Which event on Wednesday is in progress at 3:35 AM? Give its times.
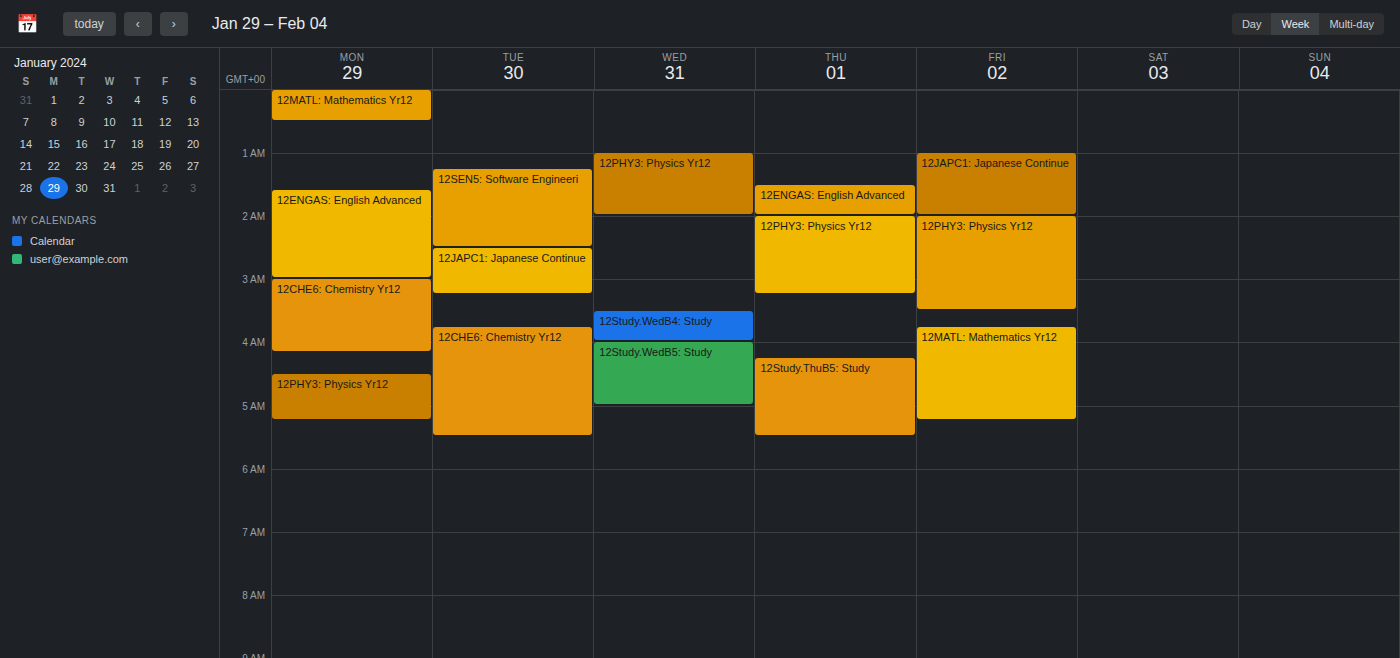
"12Study.WedB4: Study", 3:30 AM to 4:00 AM